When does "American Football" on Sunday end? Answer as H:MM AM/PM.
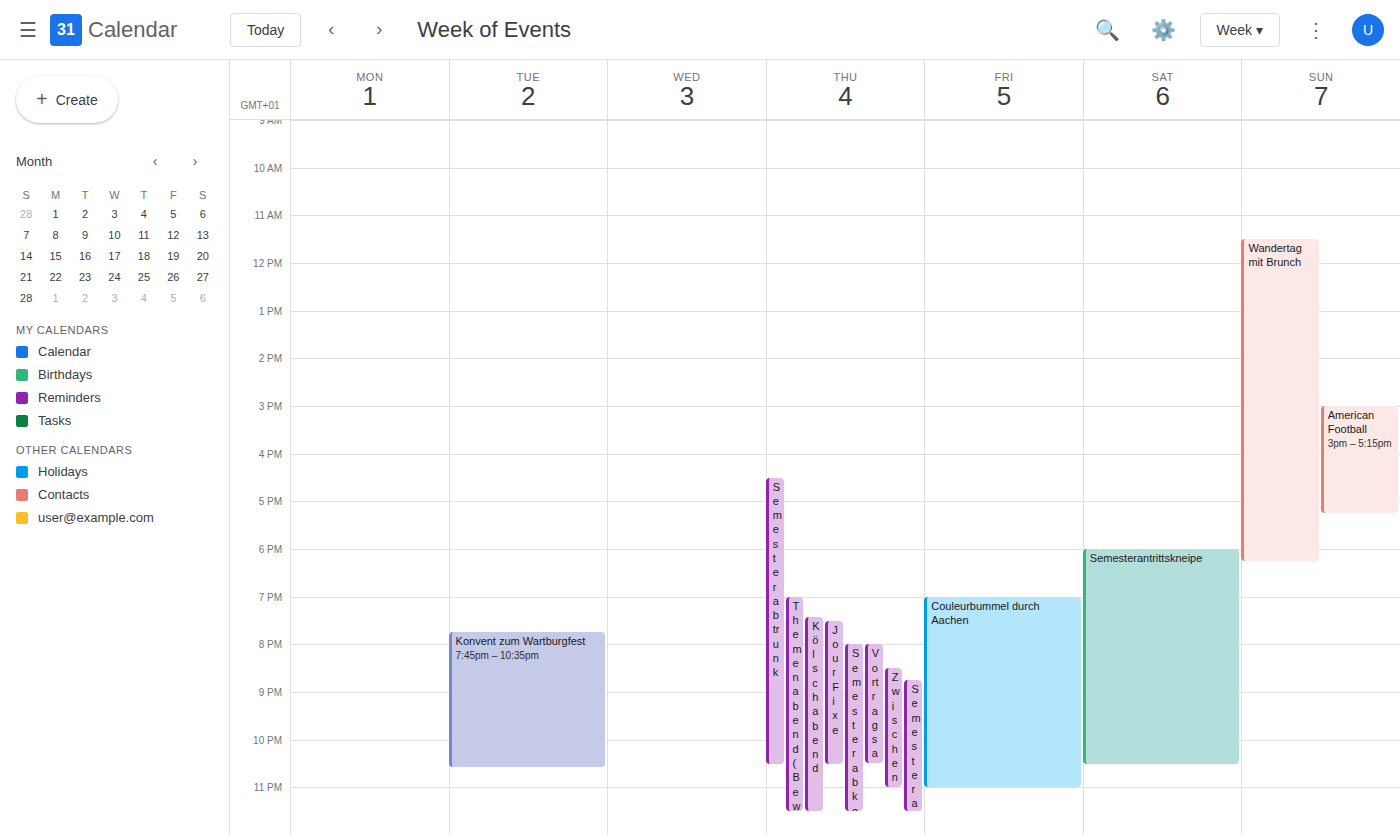
5:15 PM